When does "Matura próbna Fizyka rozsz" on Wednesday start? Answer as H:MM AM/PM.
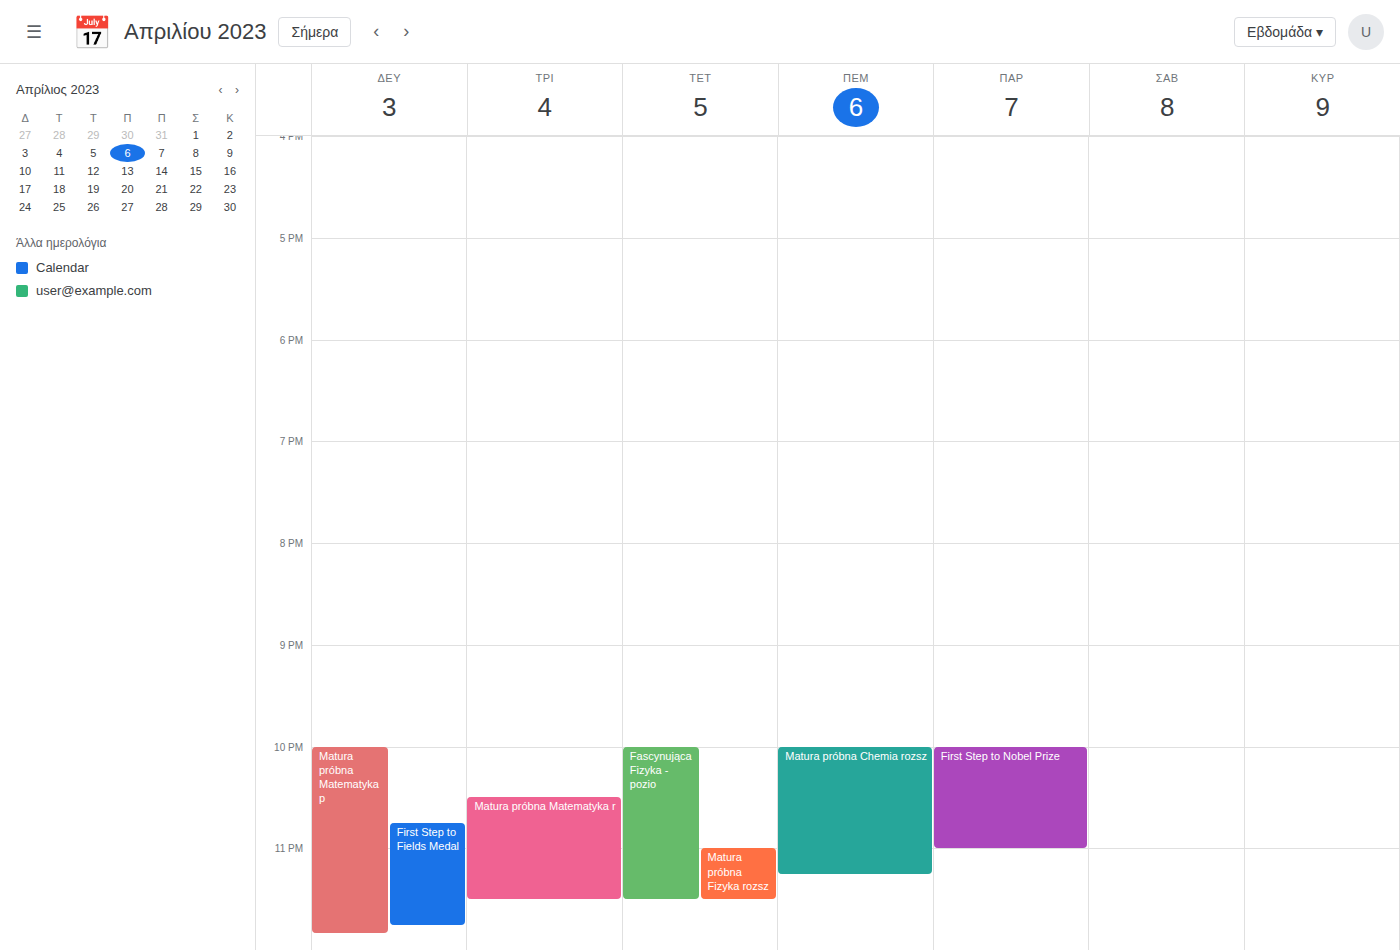
11:00 PM